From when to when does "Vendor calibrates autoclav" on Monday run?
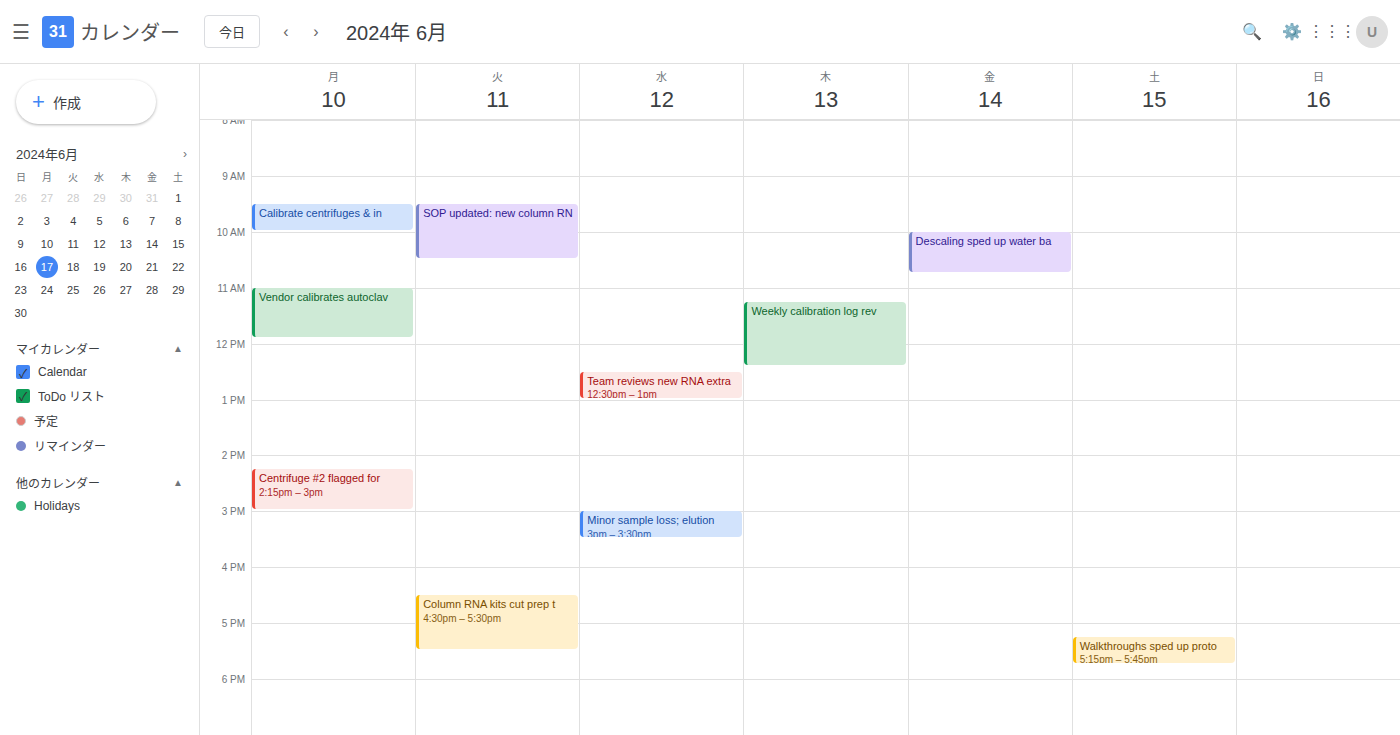
11:00 AM to 11:55 AM